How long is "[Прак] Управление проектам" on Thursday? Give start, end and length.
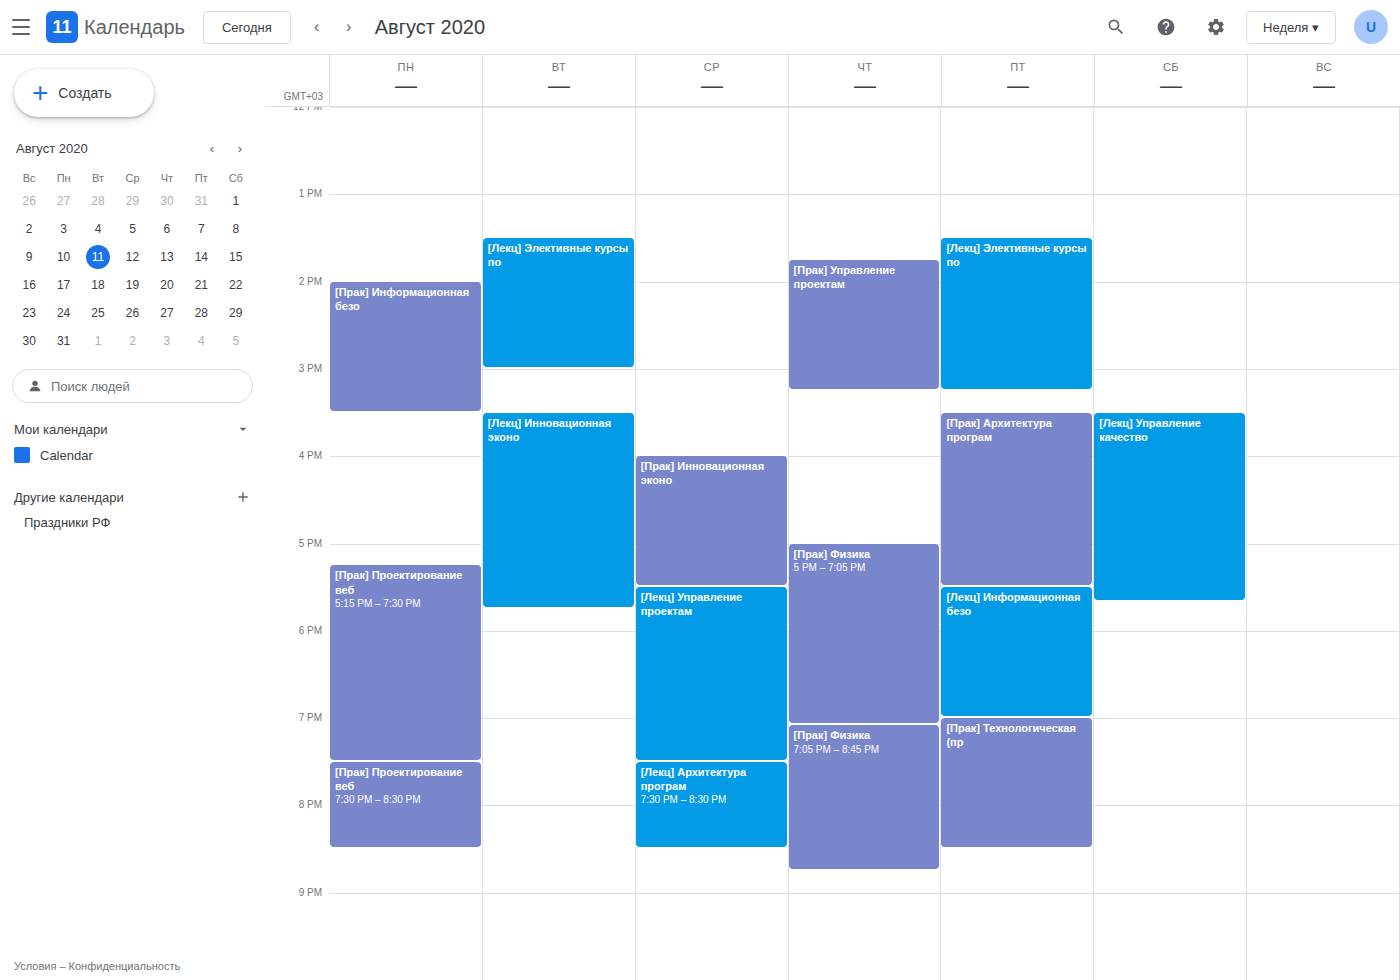
1:45 PM to 3:15 PM, 1 hour 30 minutes